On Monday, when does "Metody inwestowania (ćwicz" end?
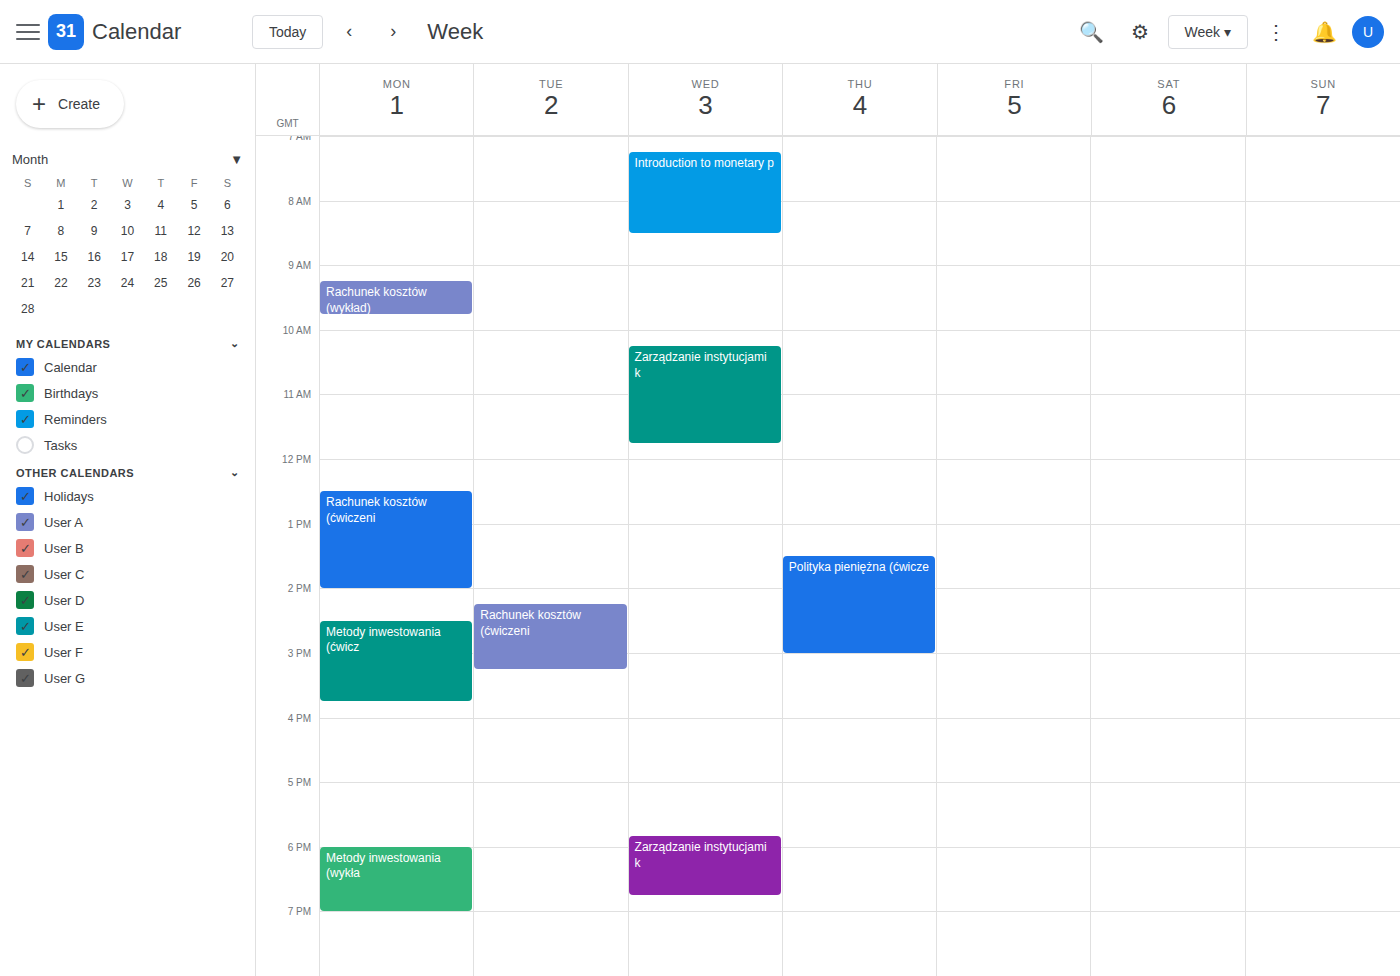
3:45 PM